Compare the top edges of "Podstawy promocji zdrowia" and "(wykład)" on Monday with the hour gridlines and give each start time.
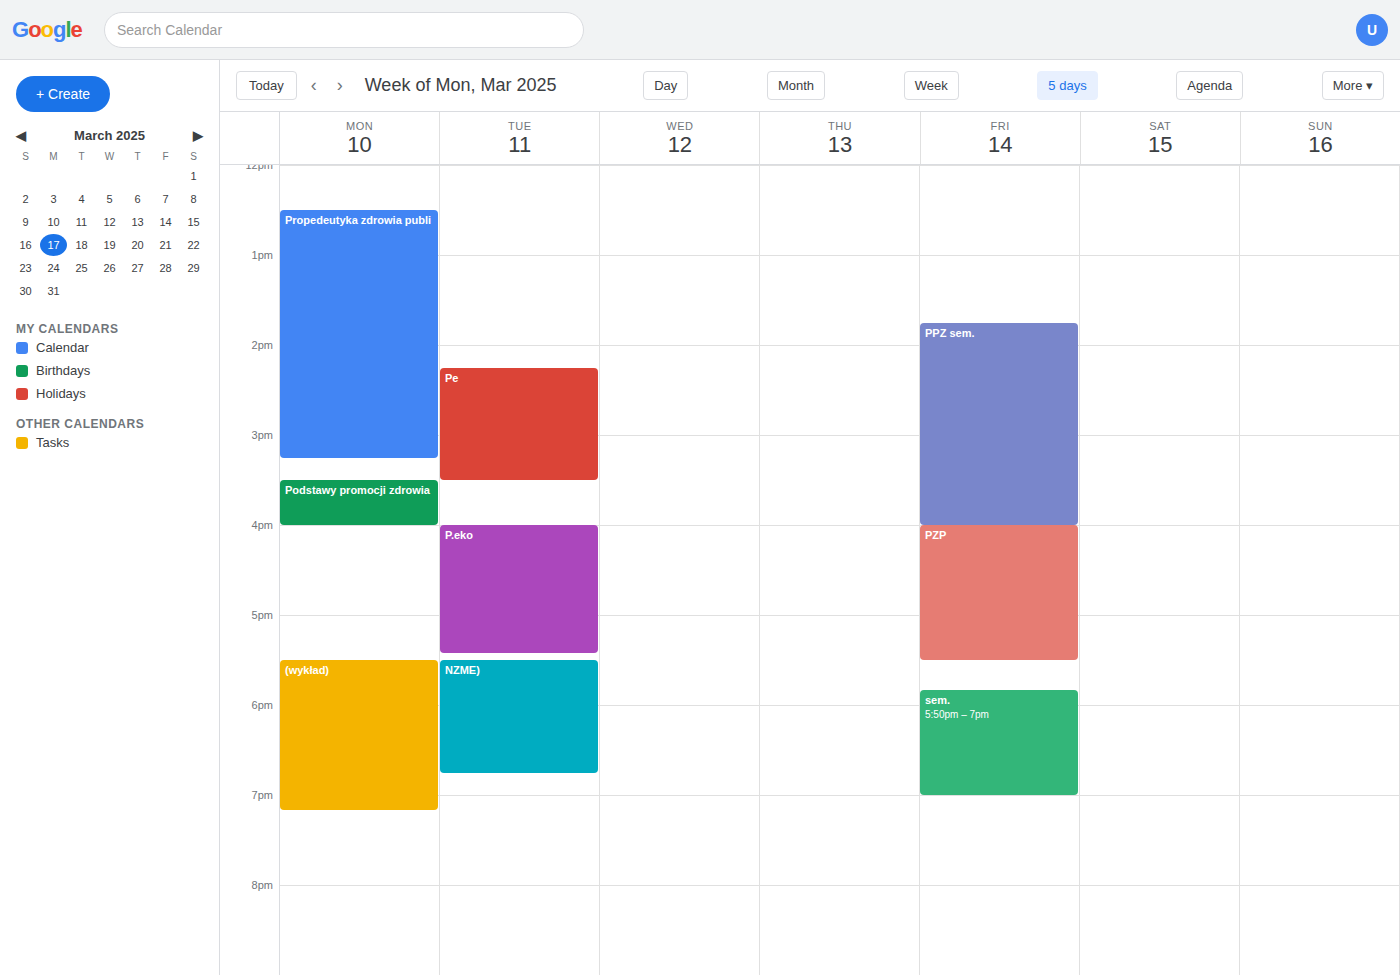
"Podstawy promocji zdrowia": 3:30 PM, halfway between the 3 PM and 4 PM lines. "(wykład)": 5:30 PM, halfway between the 5 PM and 6 PM lines.